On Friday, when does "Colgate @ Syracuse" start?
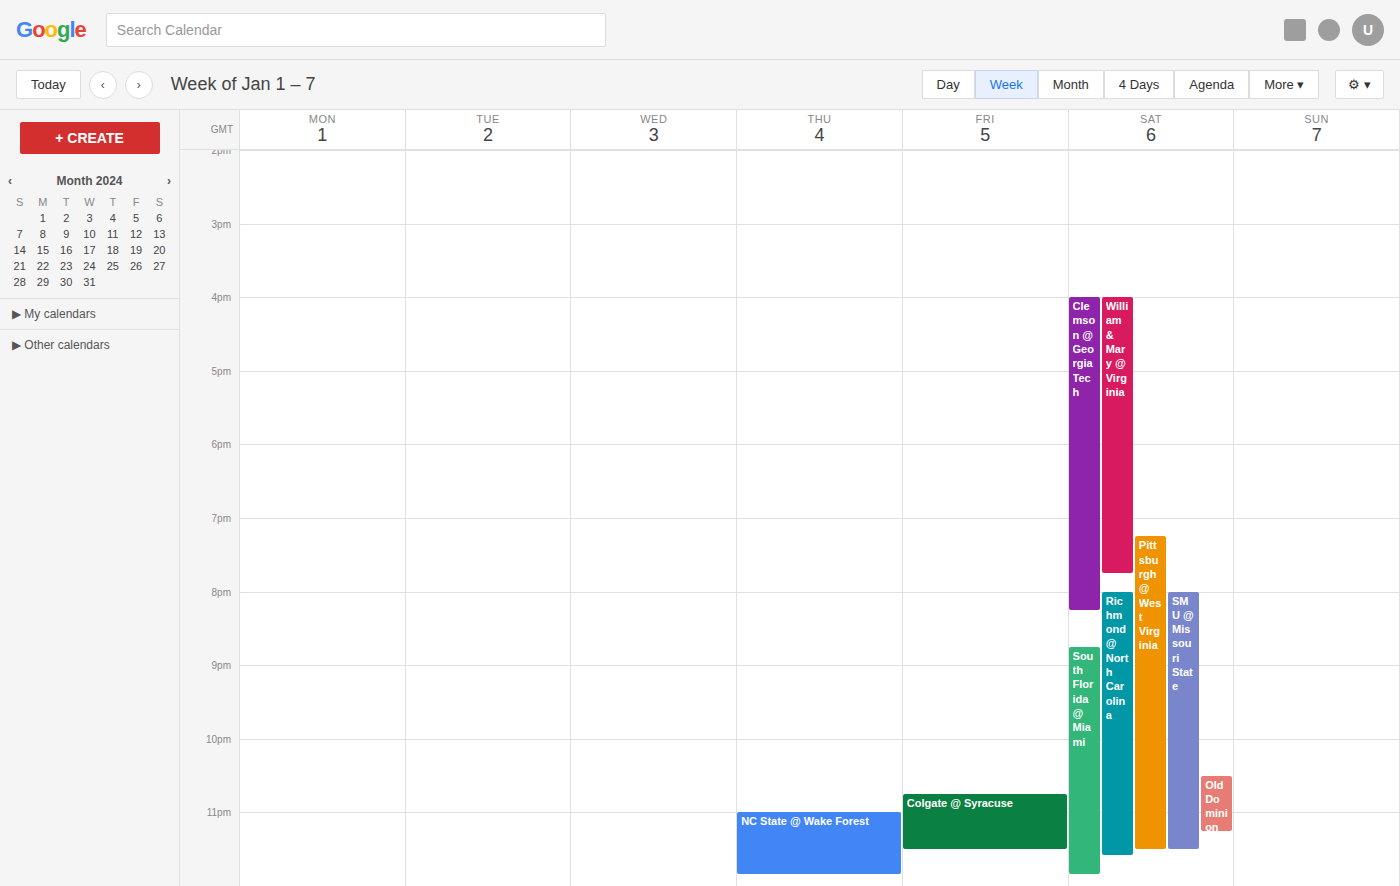
10:45 PM